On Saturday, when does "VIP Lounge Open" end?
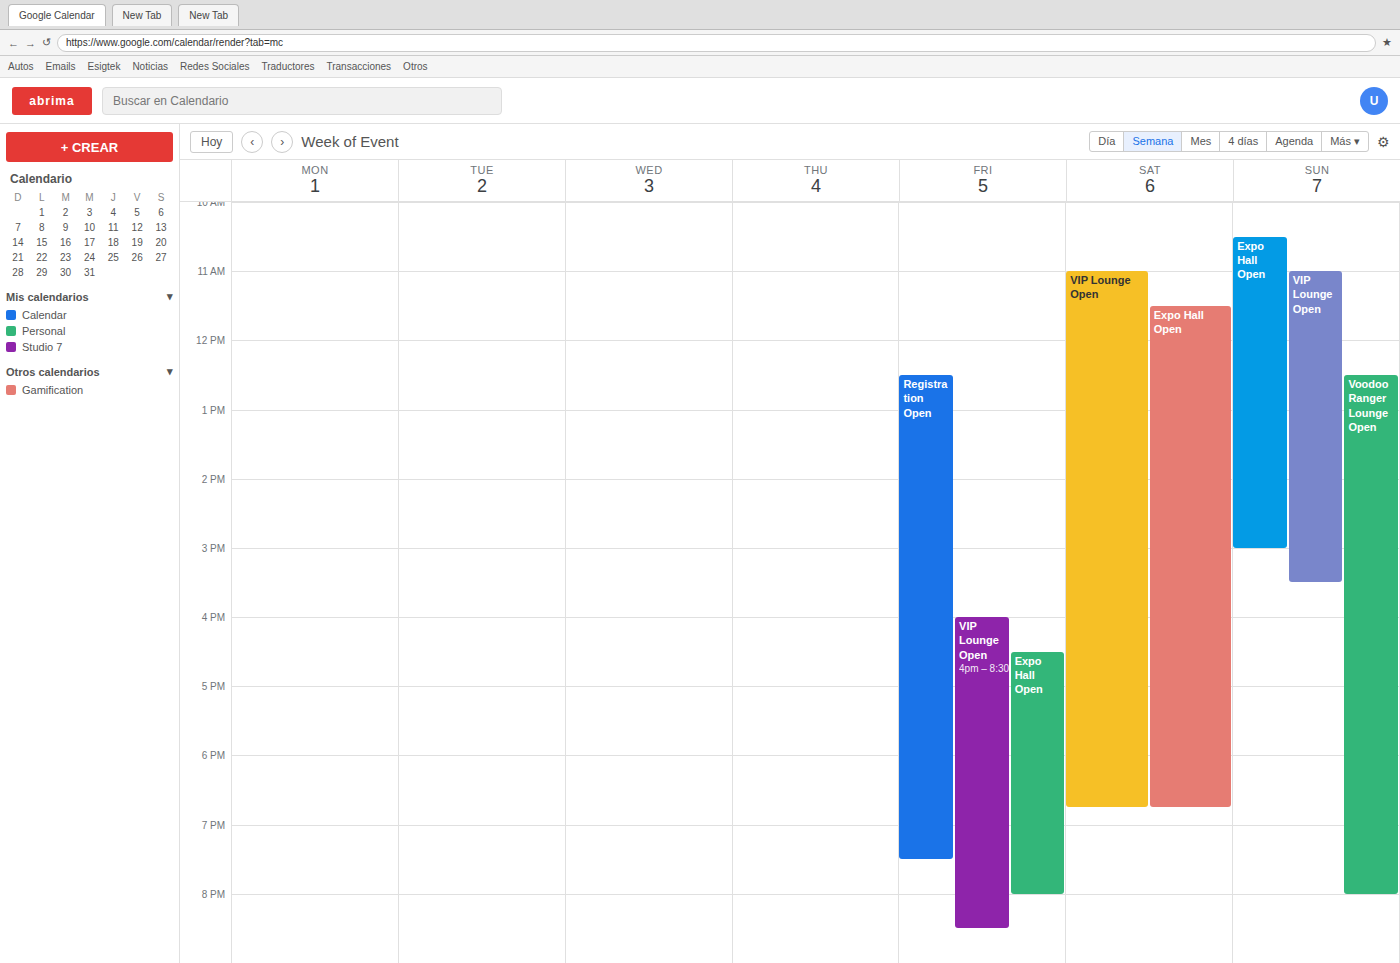
6:45 PM